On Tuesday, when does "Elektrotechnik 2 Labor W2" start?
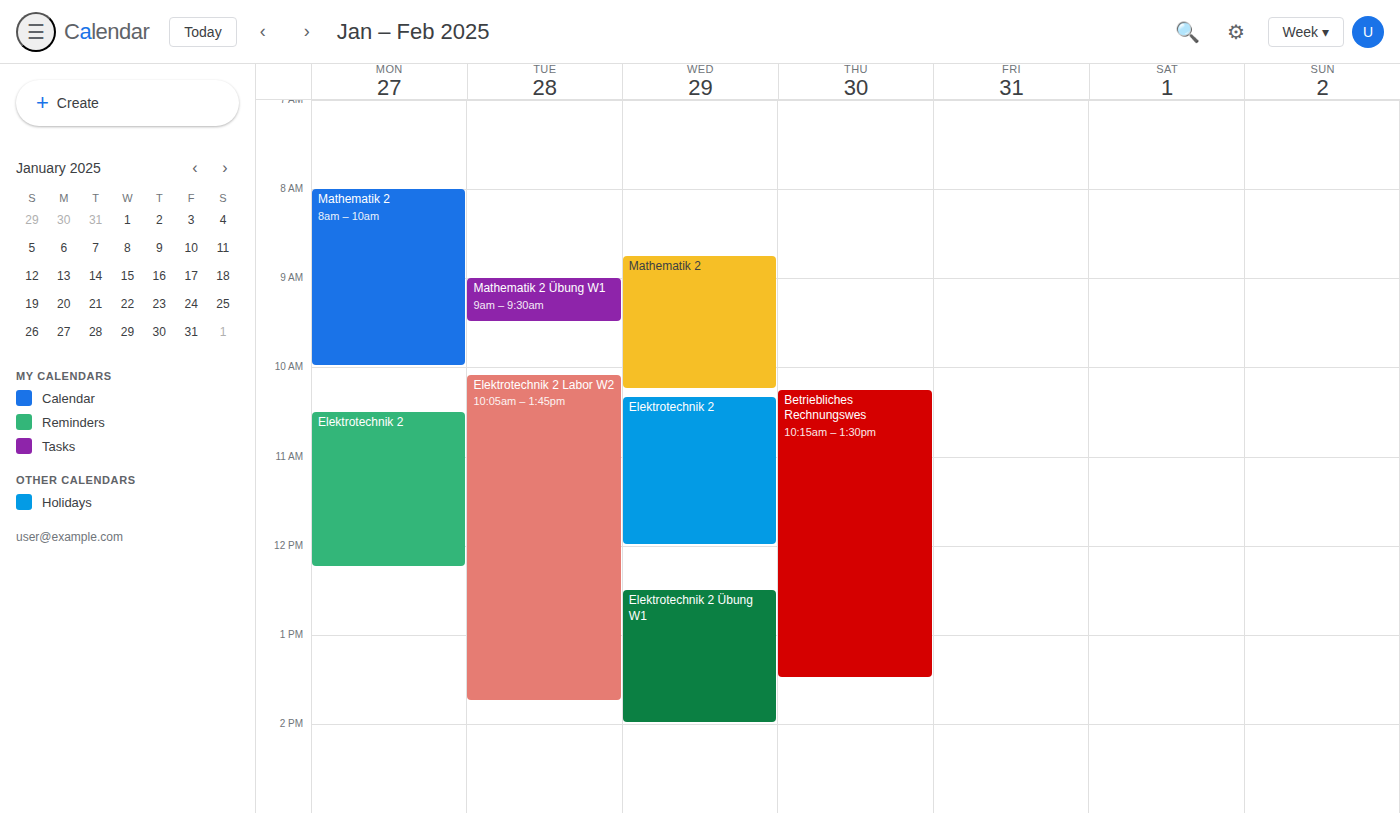
10:05